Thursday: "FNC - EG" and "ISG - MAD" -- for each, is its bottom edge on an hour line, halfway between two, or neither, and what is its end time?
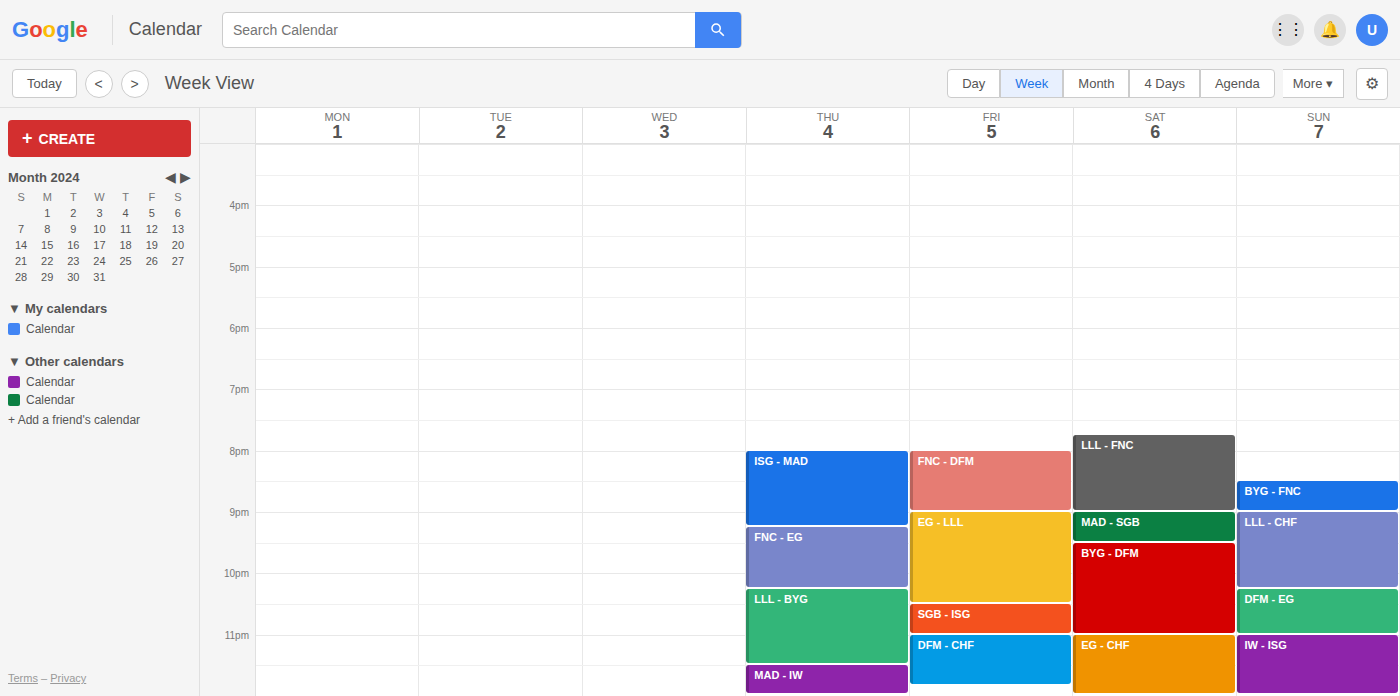
"FNC - EG": 10:15 PM, neither: a quarter of the way from the 10 PM line to the 11 PM line. "ISG - MAD": 9:15 PM, neither: a quarter of the way from the 9 PM line to the 10 PM line.